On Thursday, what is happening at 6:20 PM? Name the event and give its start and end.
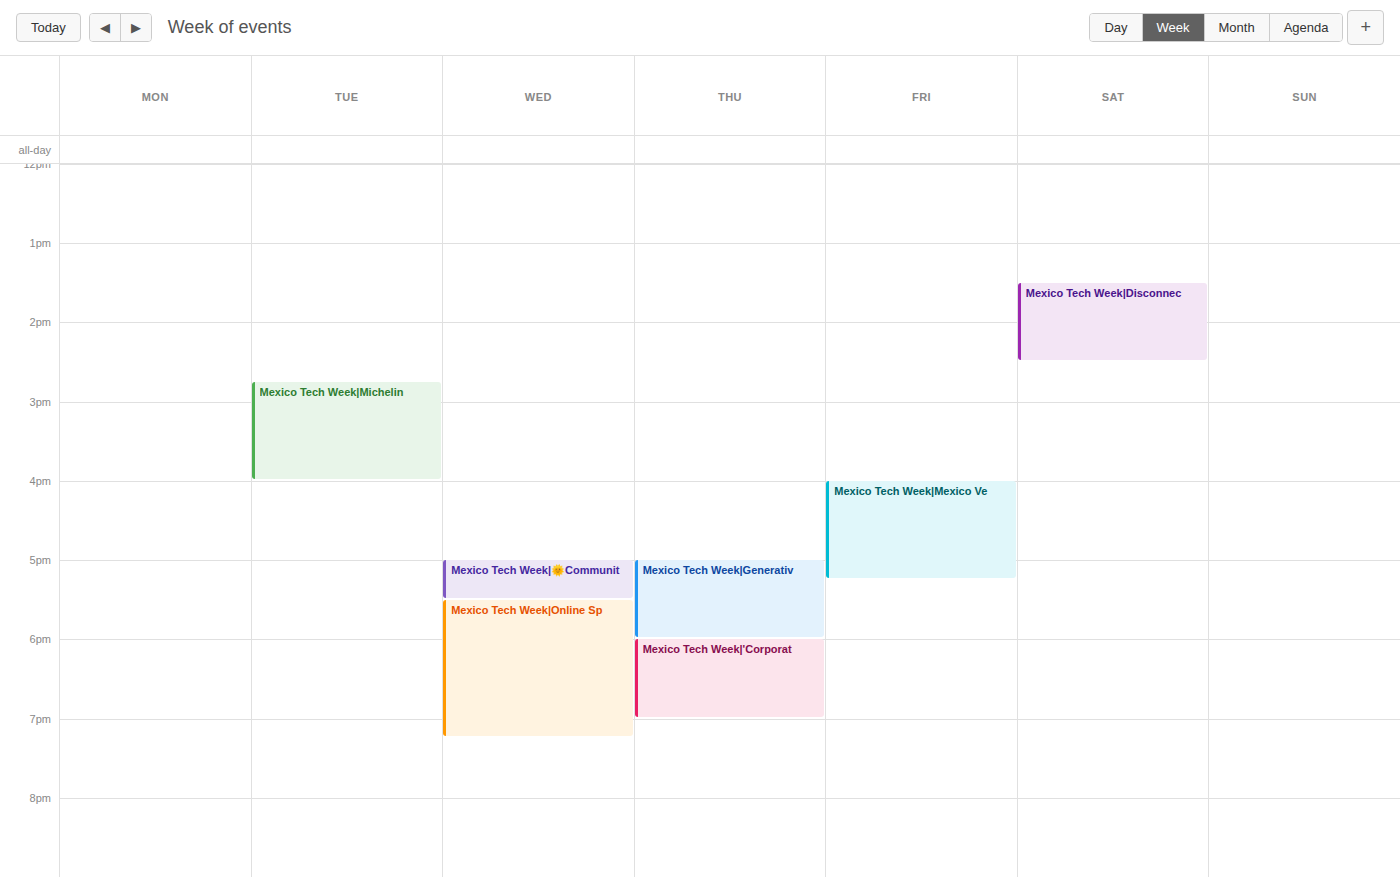
"Mexico Tech Week|'Corporat", 6:00 PM to 7:00 PM